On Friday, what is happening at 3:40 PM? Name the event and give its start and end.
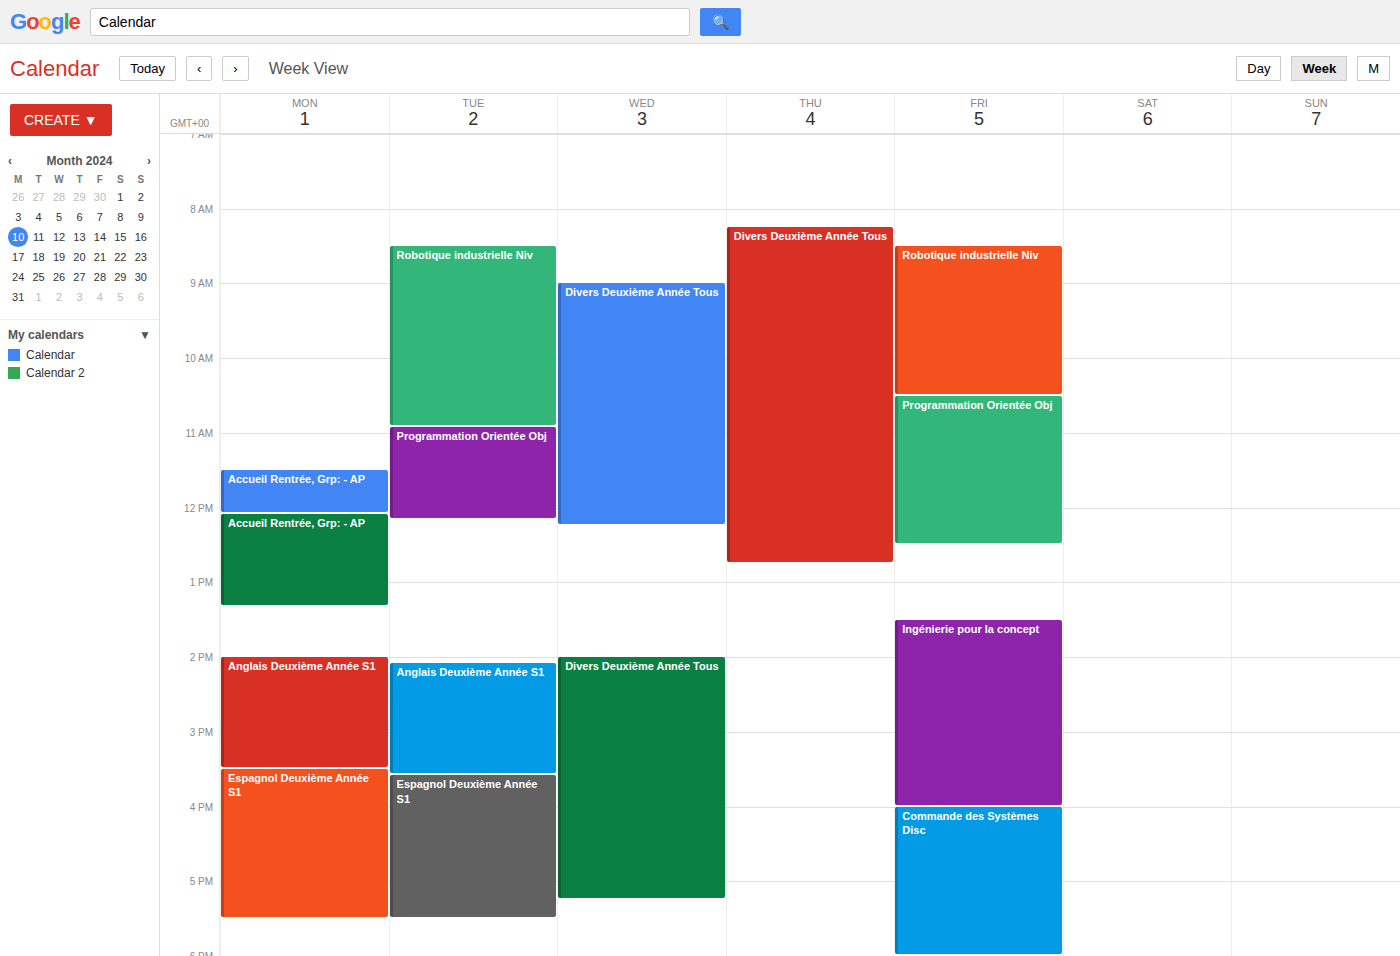
"Ingénierie pour la concept", 1:30 PM to 4:00 PM